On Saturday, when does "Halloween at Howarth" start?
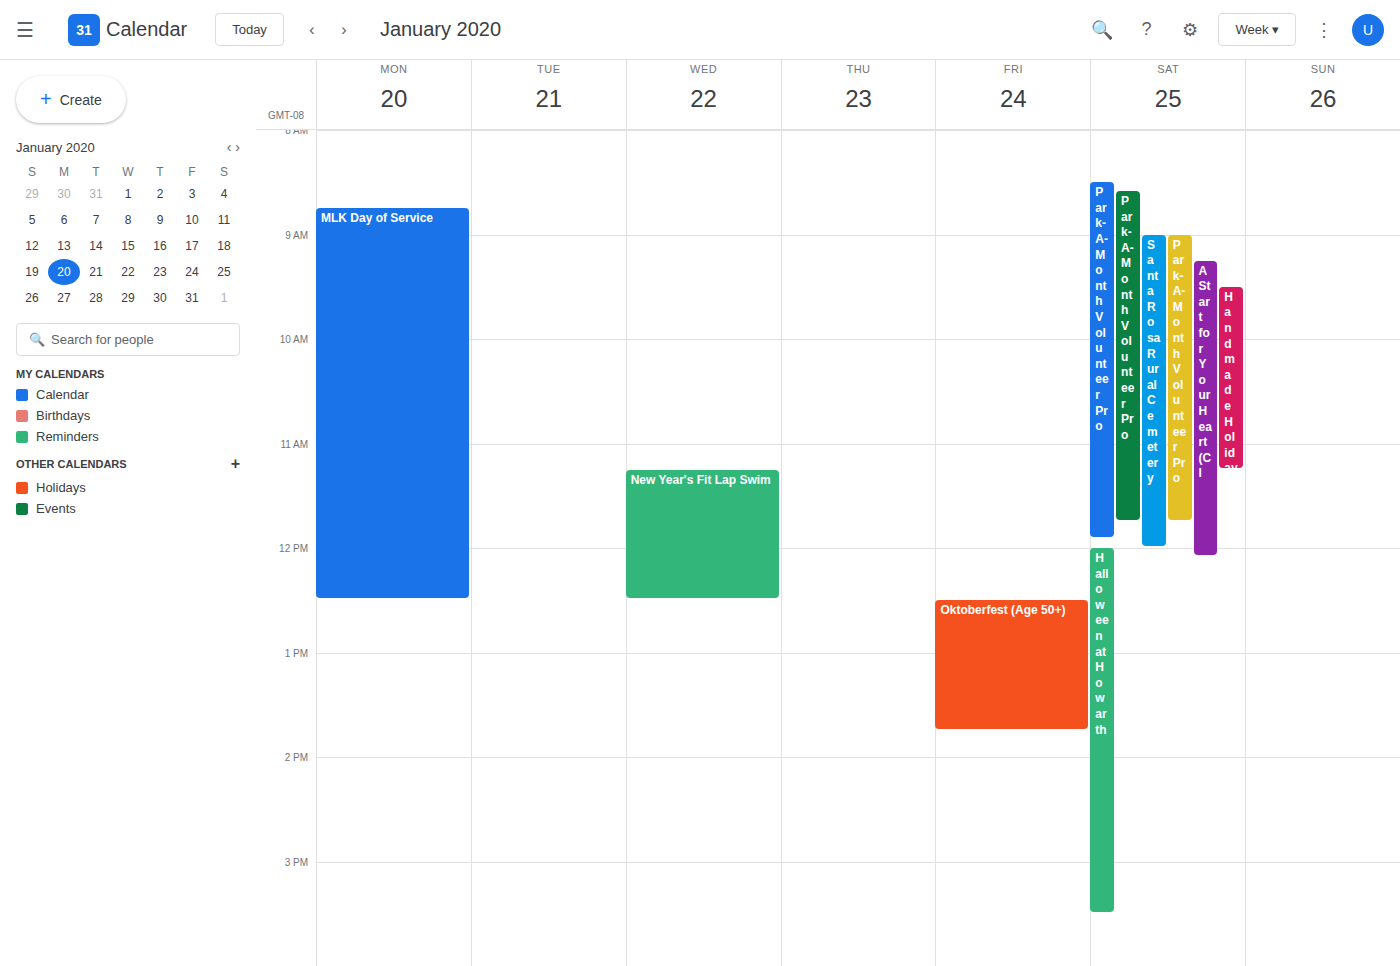
12:00 PM